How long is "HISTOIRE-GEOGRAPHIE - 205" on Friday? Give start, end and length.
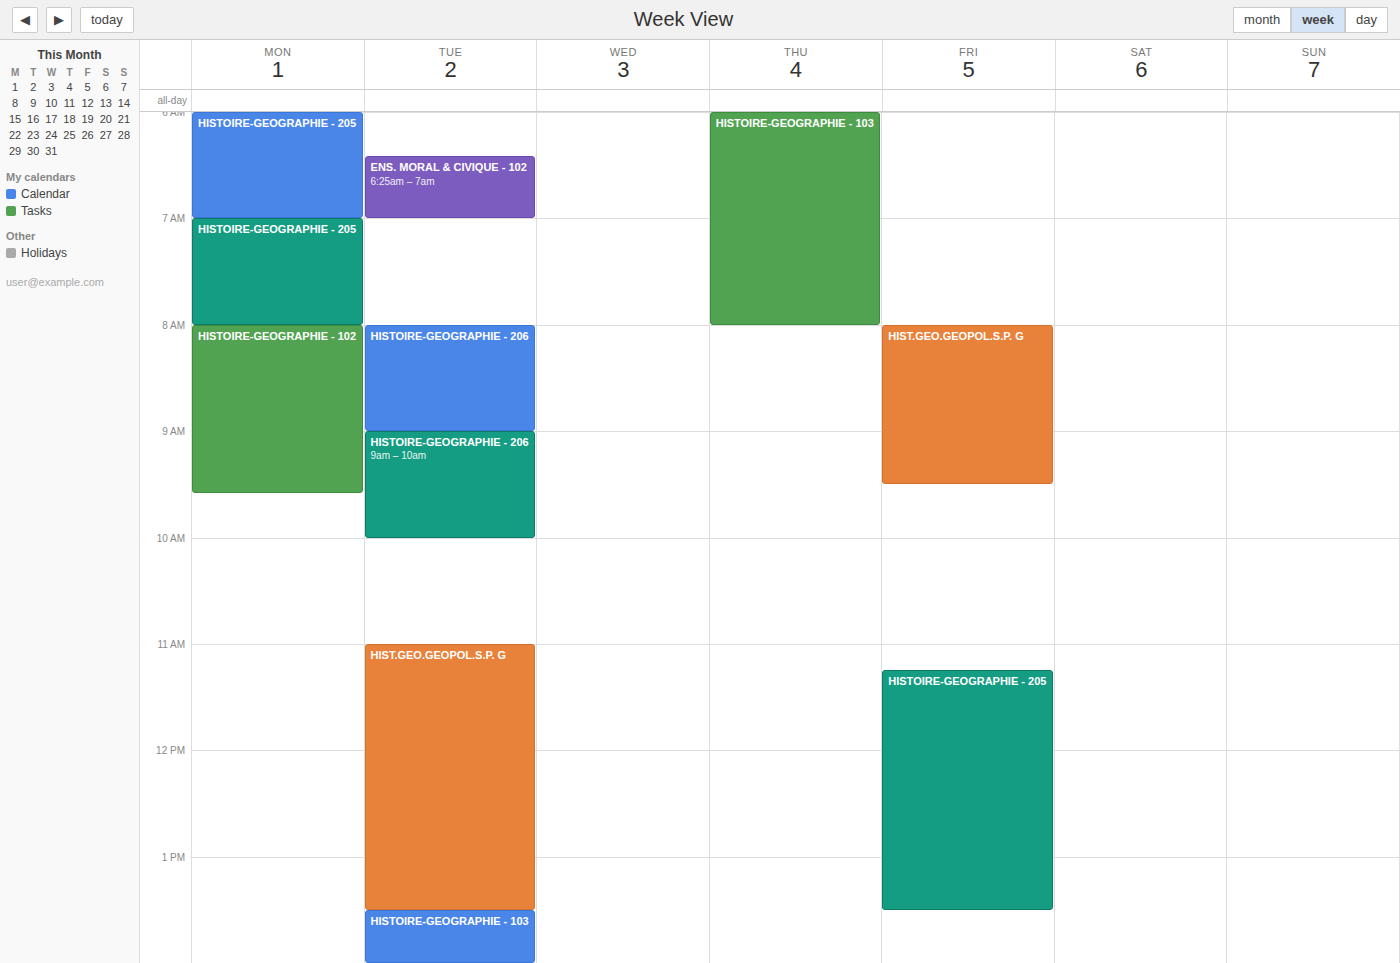
11:15 AM to 1:30 PM, 2 hours 15 minutes